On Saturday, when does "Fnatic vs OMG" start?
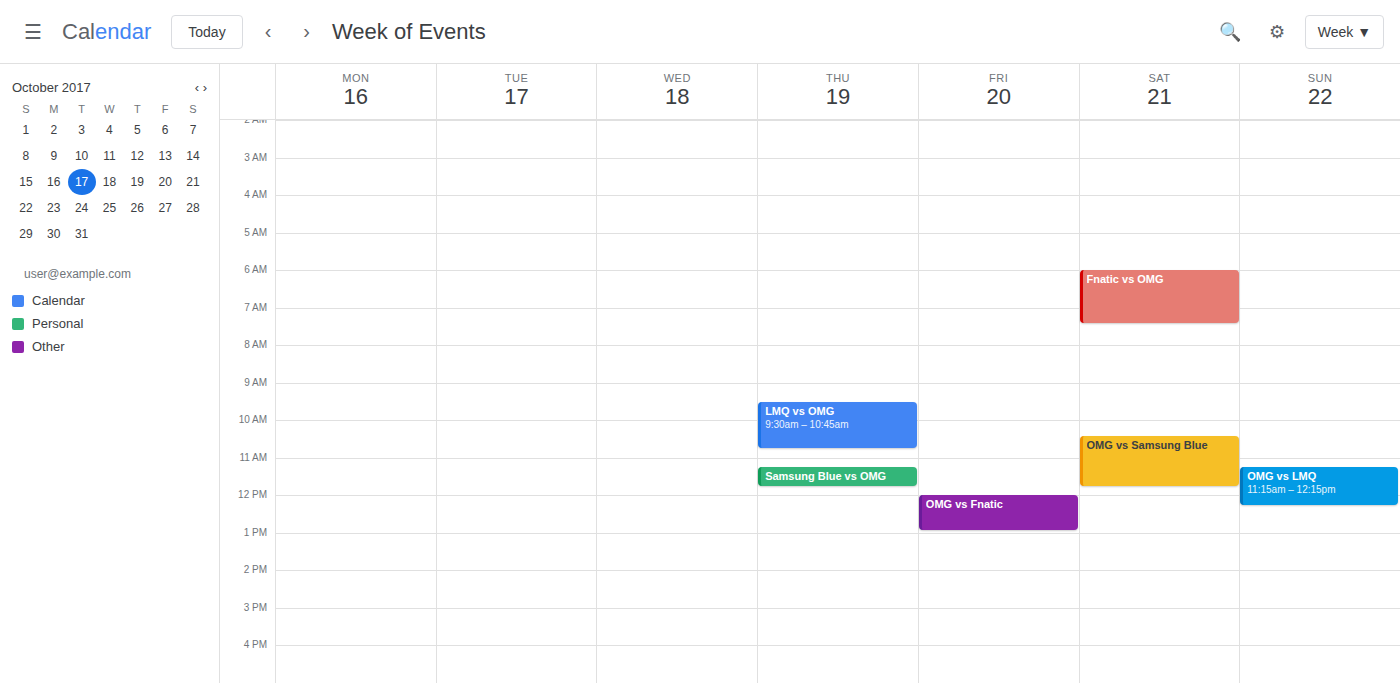
6:00 AM